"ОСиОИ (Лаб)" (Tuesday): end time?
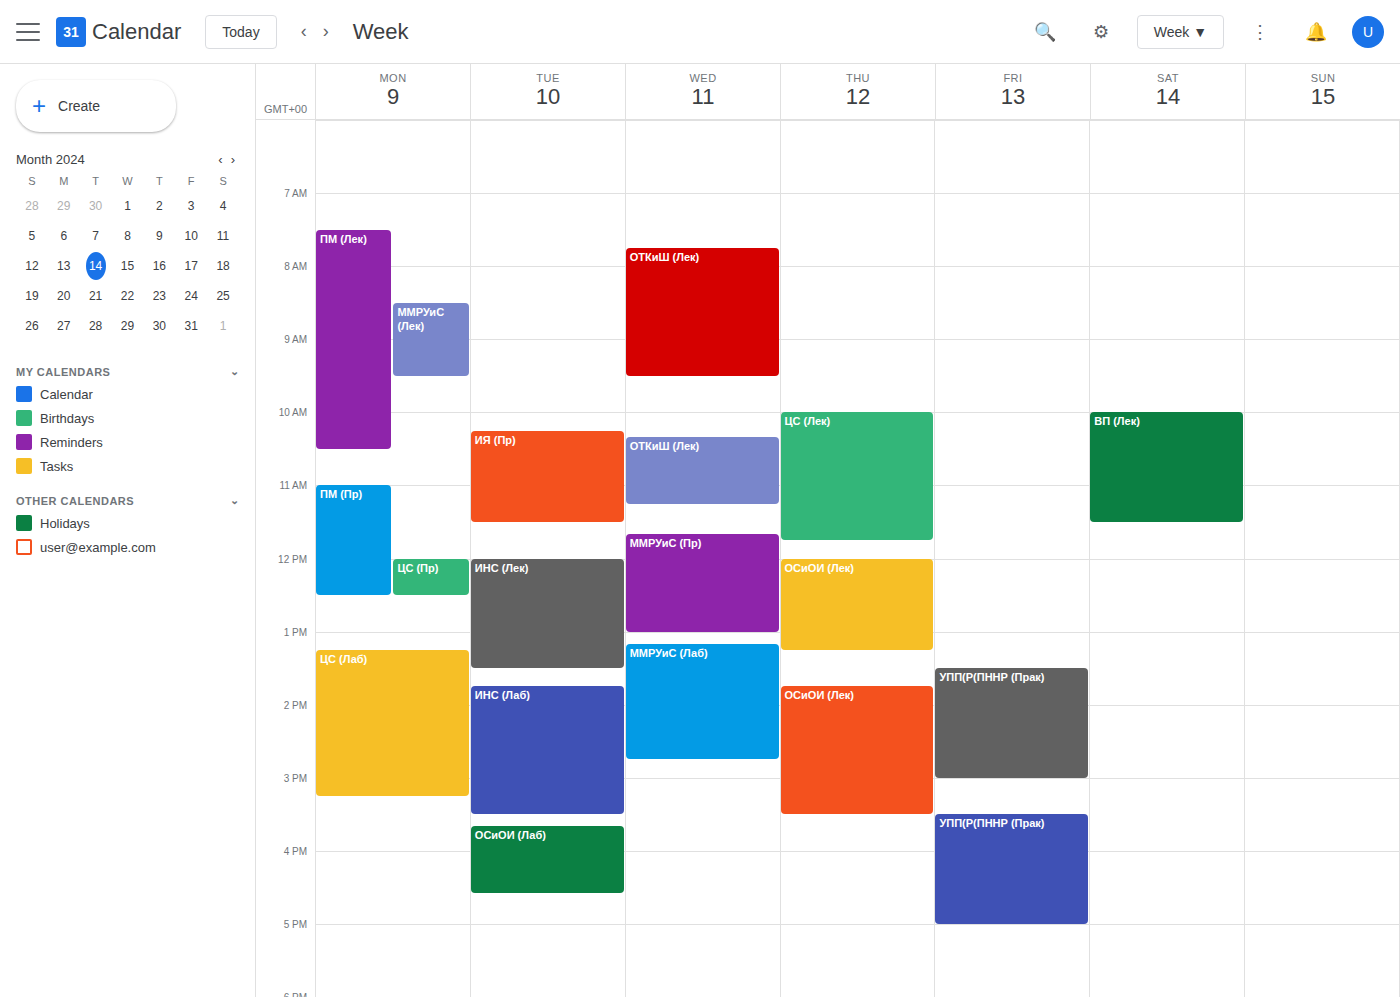
4:35 PM